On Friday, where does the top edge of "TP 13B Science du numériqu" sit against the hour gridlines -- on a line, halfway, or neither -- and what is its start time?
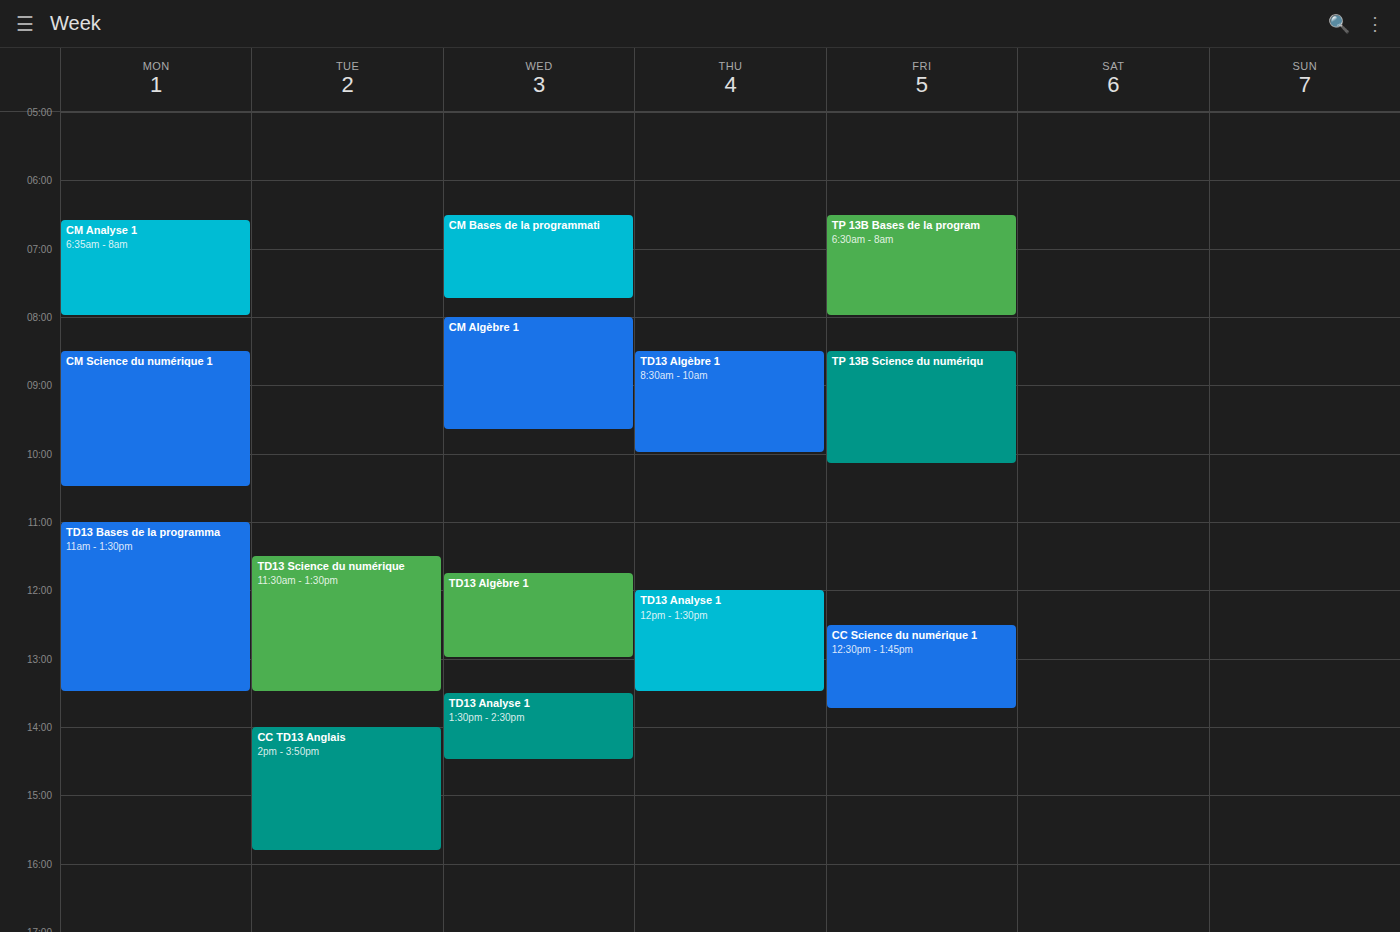
8:30 AM -- halfway between the 8 AM and 9 AM lines.